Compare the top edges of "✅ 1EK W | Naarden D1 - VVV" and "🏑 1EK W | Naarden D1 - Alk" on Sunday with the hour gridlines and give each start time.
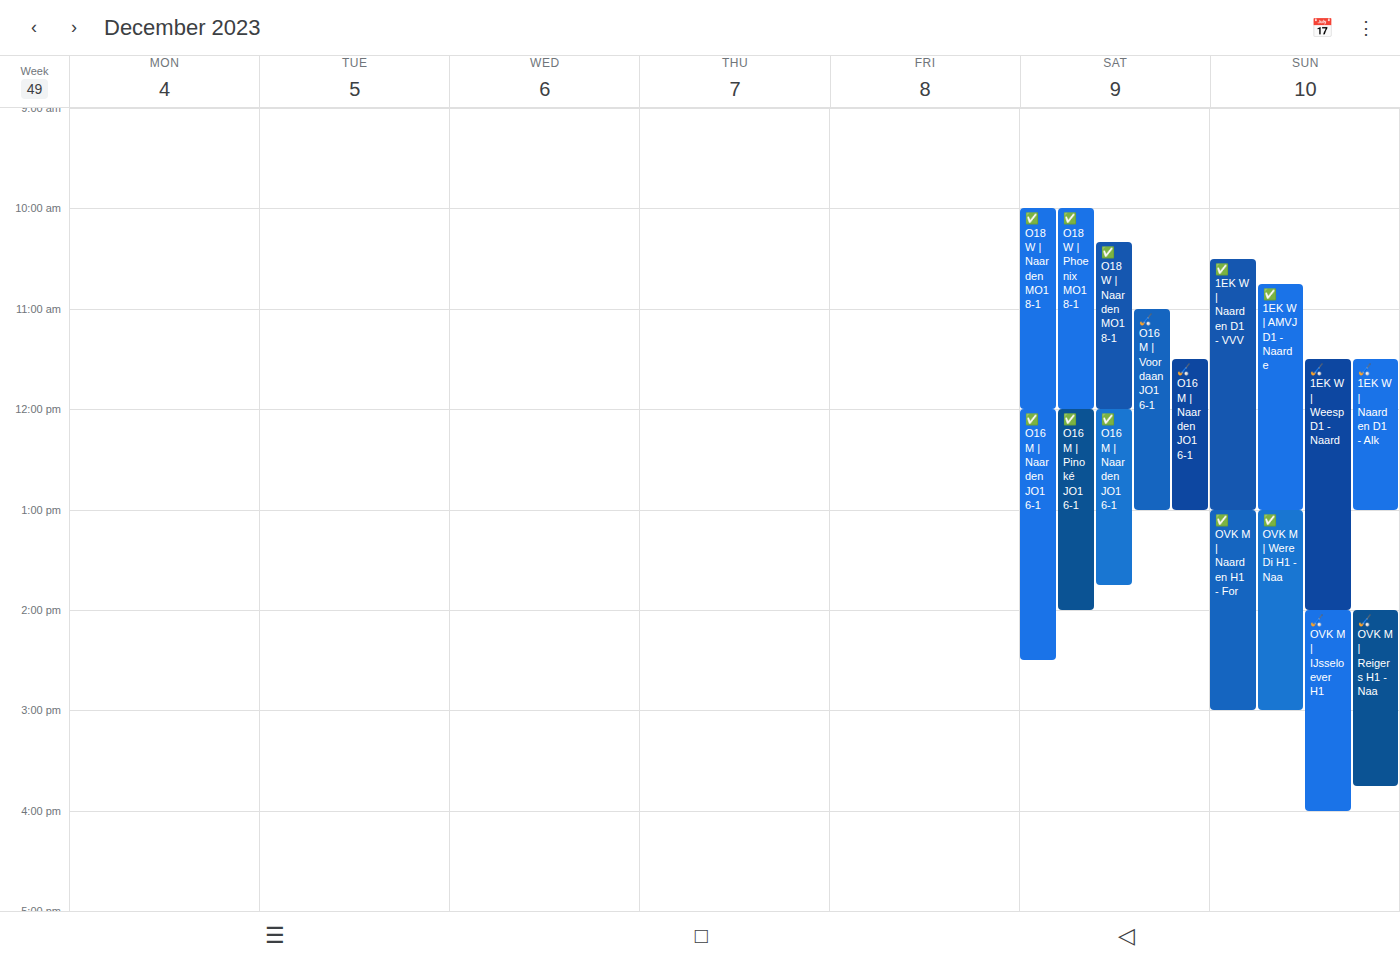
"✅ 1EK W | Naarden D1 - VVV": 10:30 AM, halfway between the 10 AM and 11 AM lines. "🏑 1EK W | Naarden D1 - Alk": 11:30 AM, halfway between the 11 AM and 12 PM lines.